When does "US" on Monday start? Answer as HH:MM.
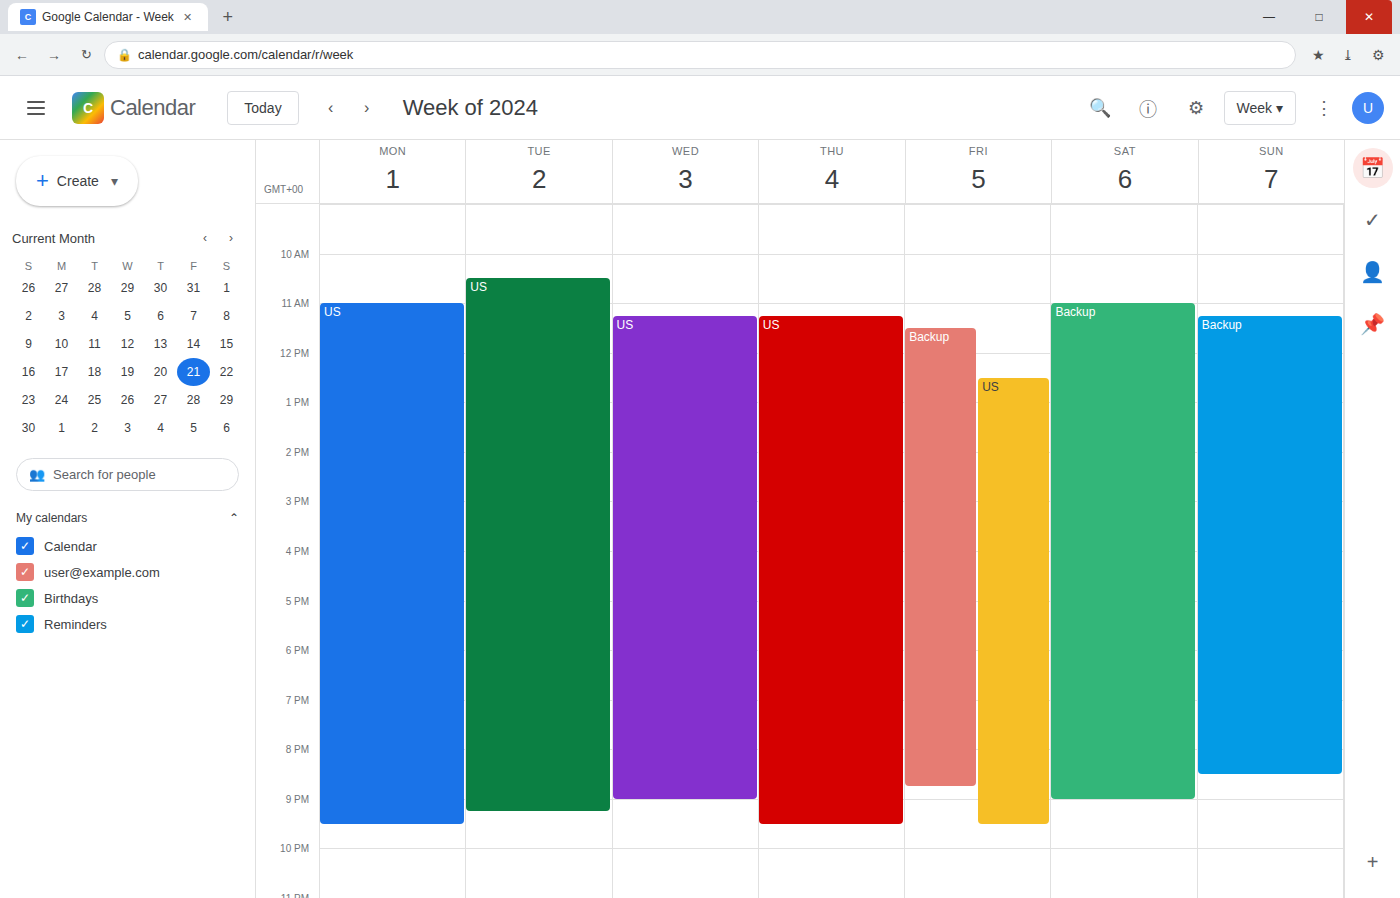
11:00